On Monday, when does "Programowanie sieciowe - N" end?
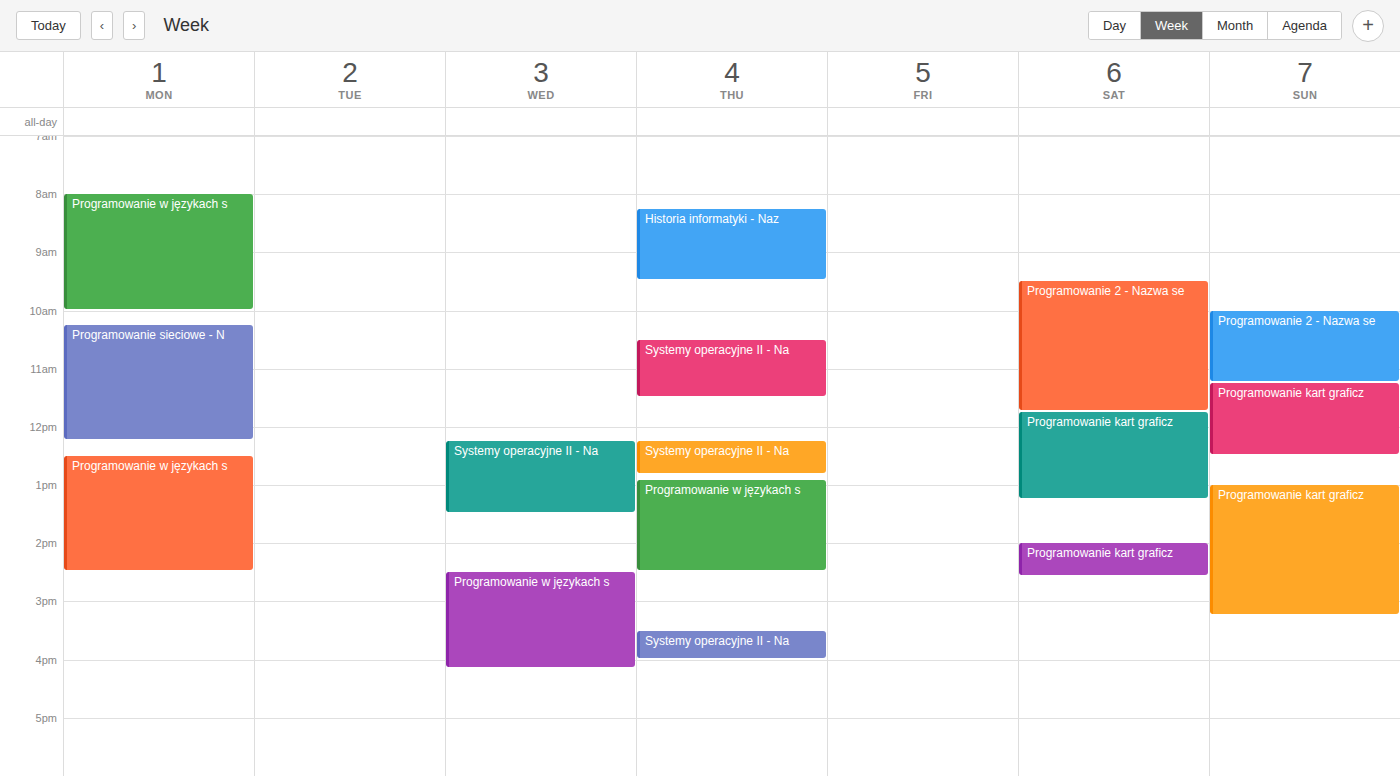
12:15 PM